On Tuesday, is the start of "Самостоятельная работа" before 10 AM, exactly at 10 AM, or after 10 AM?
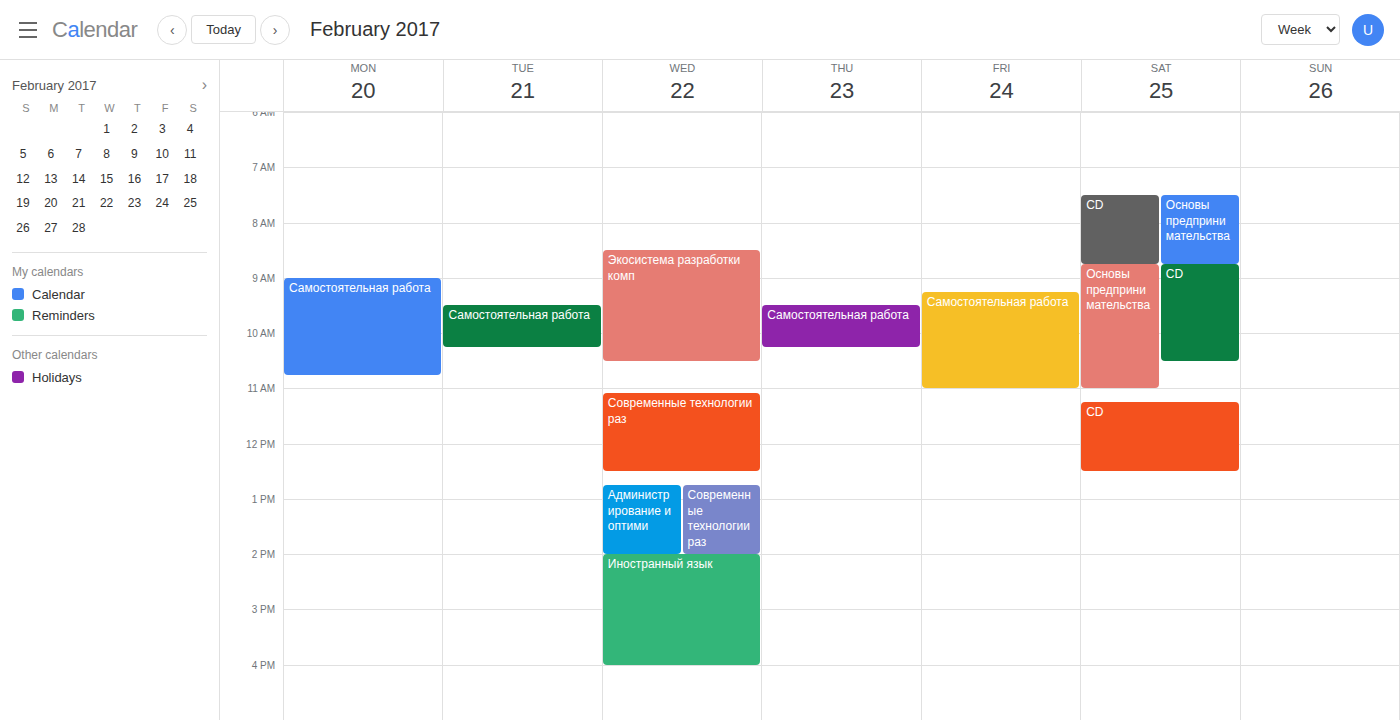
9:30 AM -- before 10 AM, 30 minutes above the 10 AM line.